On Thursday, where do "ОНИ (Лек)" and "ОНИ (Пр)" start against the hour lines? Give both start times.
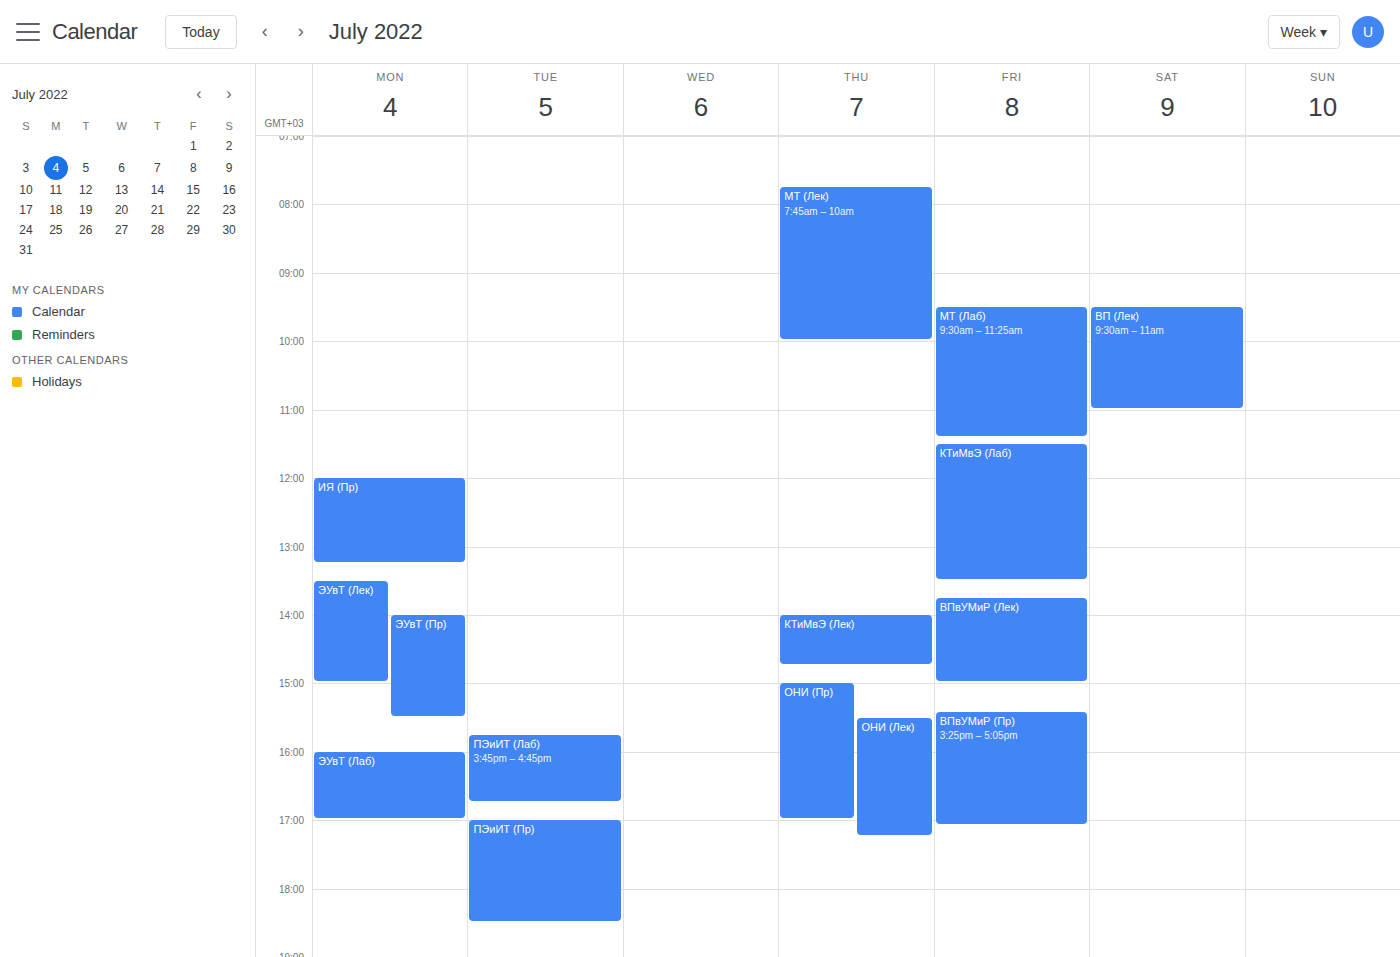
"ОНИ (Лек)": 3:30 PM, halfway between the 3 PM and 4 PM lines. "ОНИ (Пр)": 3:00 PM, exactly on the 3 PM line.